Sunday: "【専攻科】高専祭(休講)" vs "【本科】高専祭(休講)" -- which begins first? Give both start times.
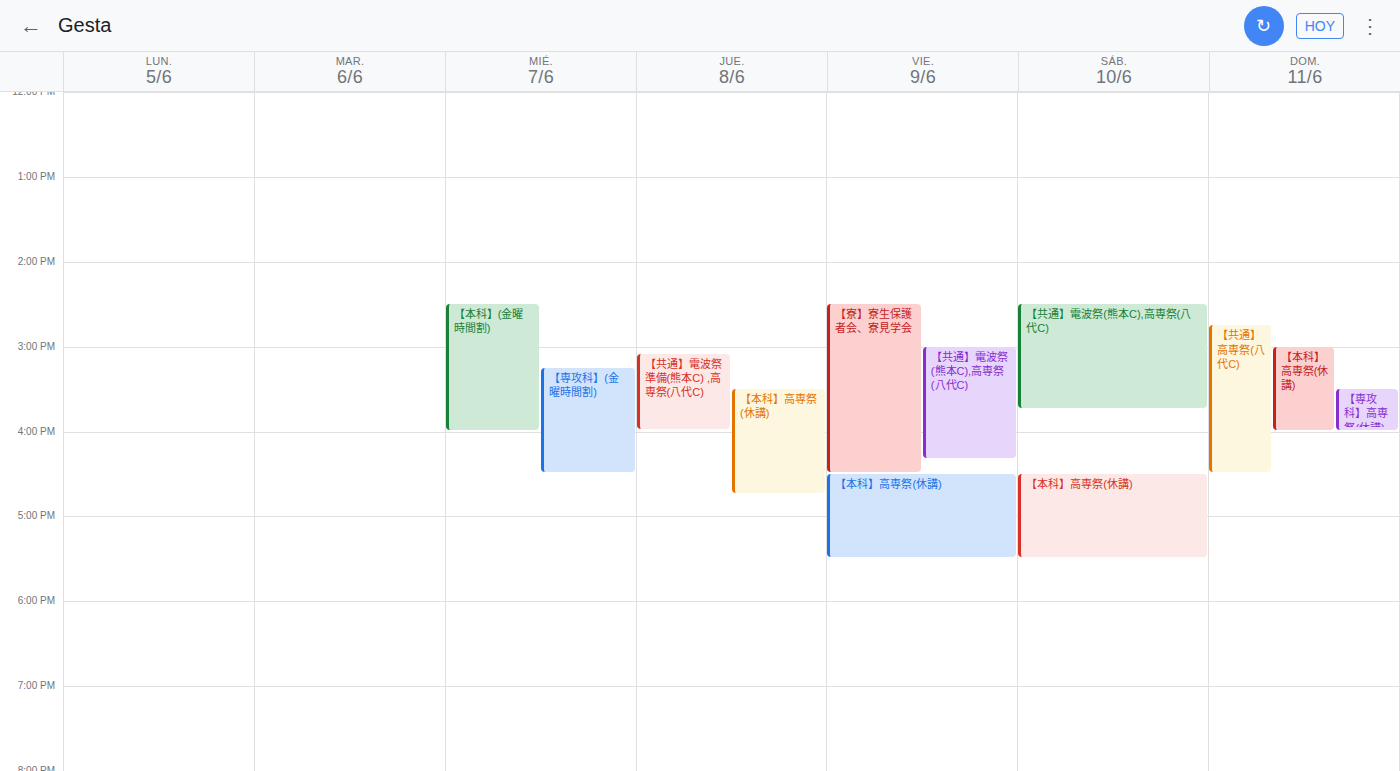
"【本科】高専祭(休講)" 3:00 PM; "【専攻科】高専祭(休講)" 3:30 PM.